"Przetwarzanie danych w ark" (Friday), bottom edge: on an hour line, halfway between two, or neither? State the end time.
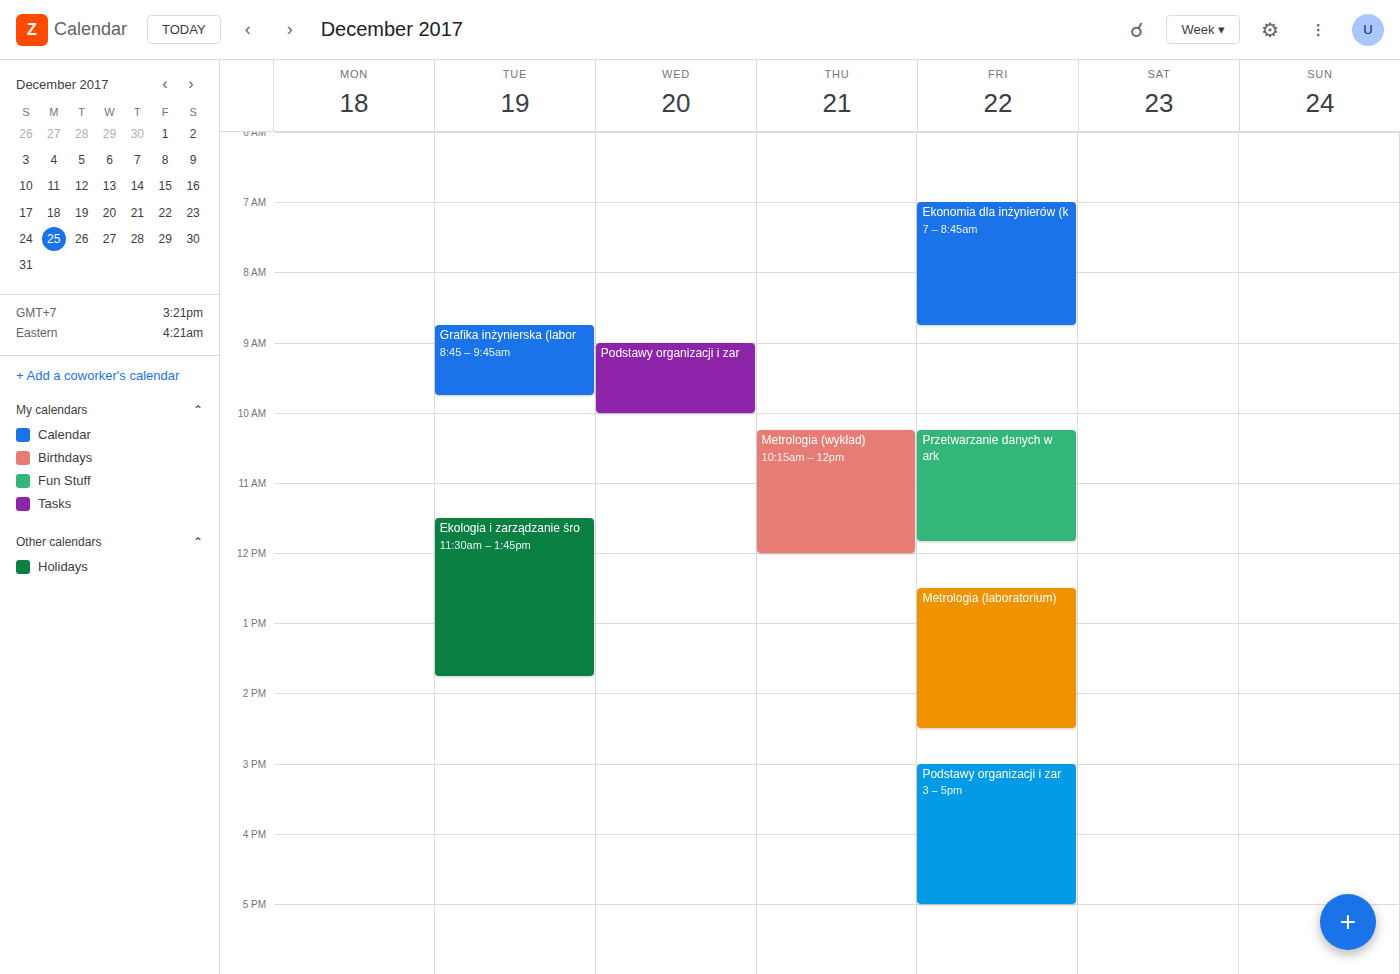
11:50 -- neither: 50 minutes below the 11:00 line and 10 minutes above the 12:00 line.